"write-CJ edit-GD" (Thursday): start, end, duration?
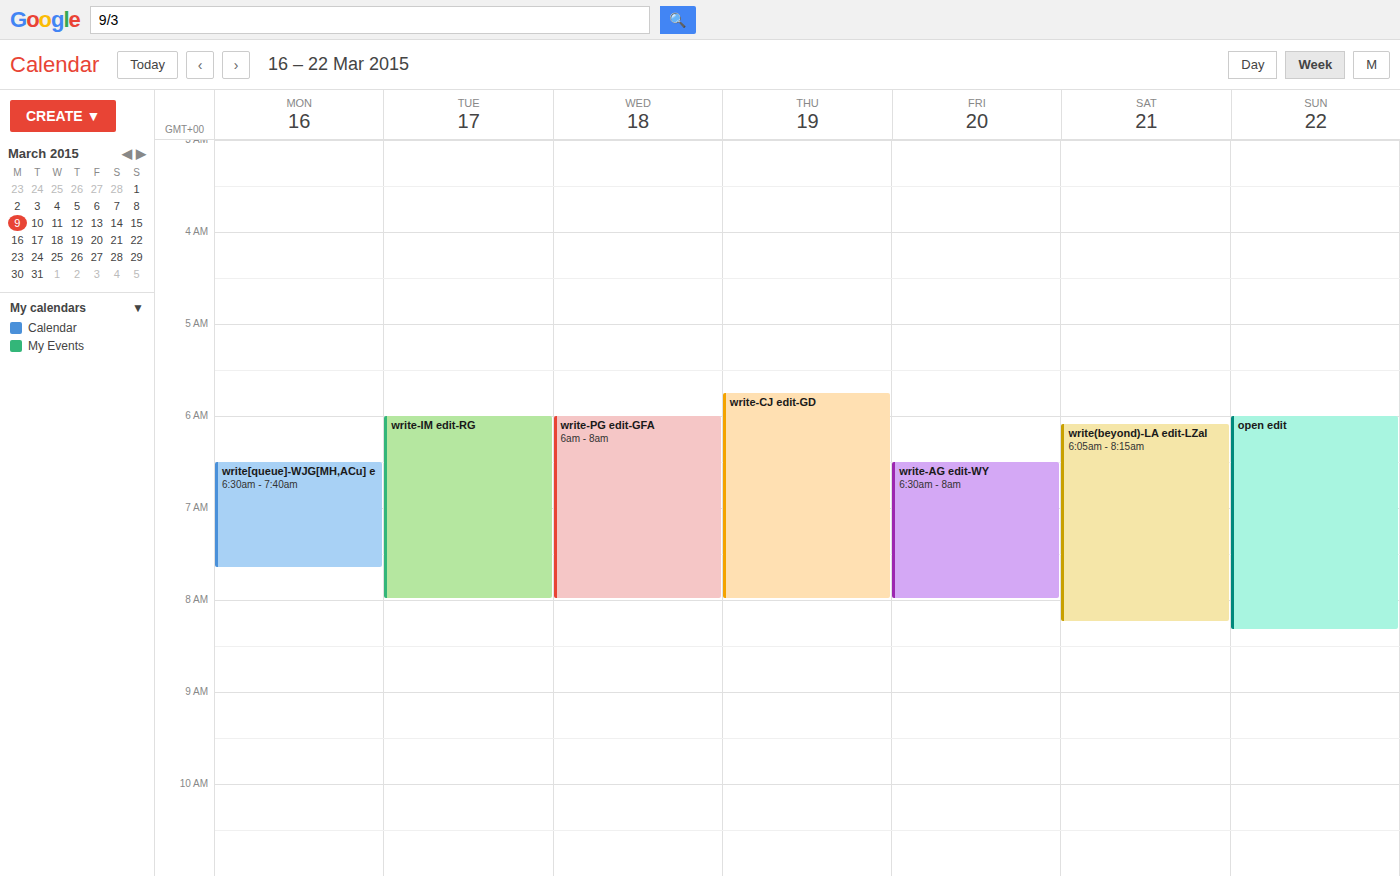
5:45 AM to 8:00 AM, 2 hours 15 minutes